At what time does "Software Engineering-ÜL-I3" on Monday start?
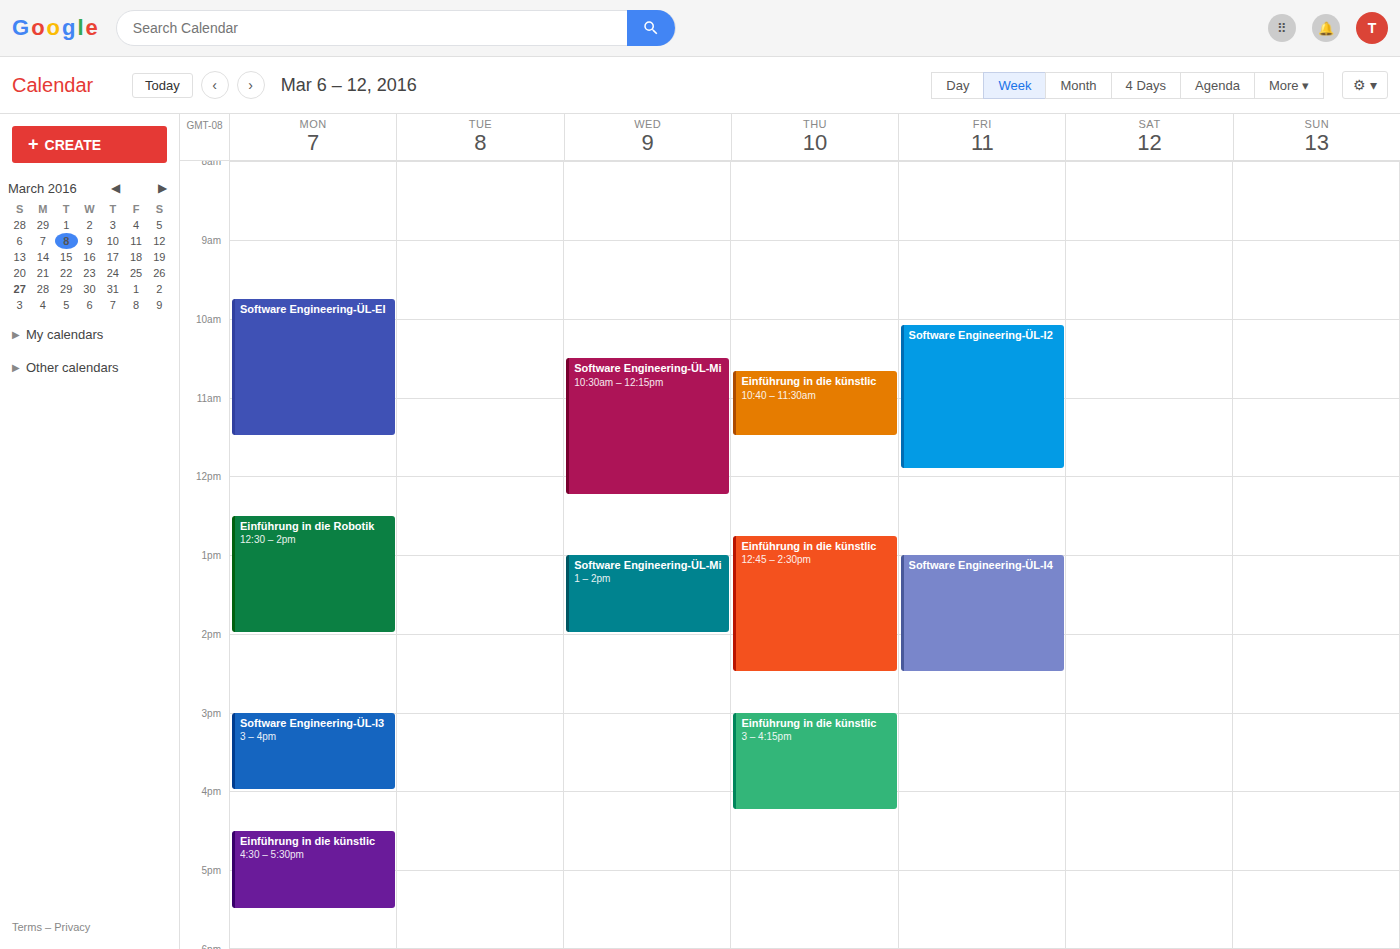
3:00 PM